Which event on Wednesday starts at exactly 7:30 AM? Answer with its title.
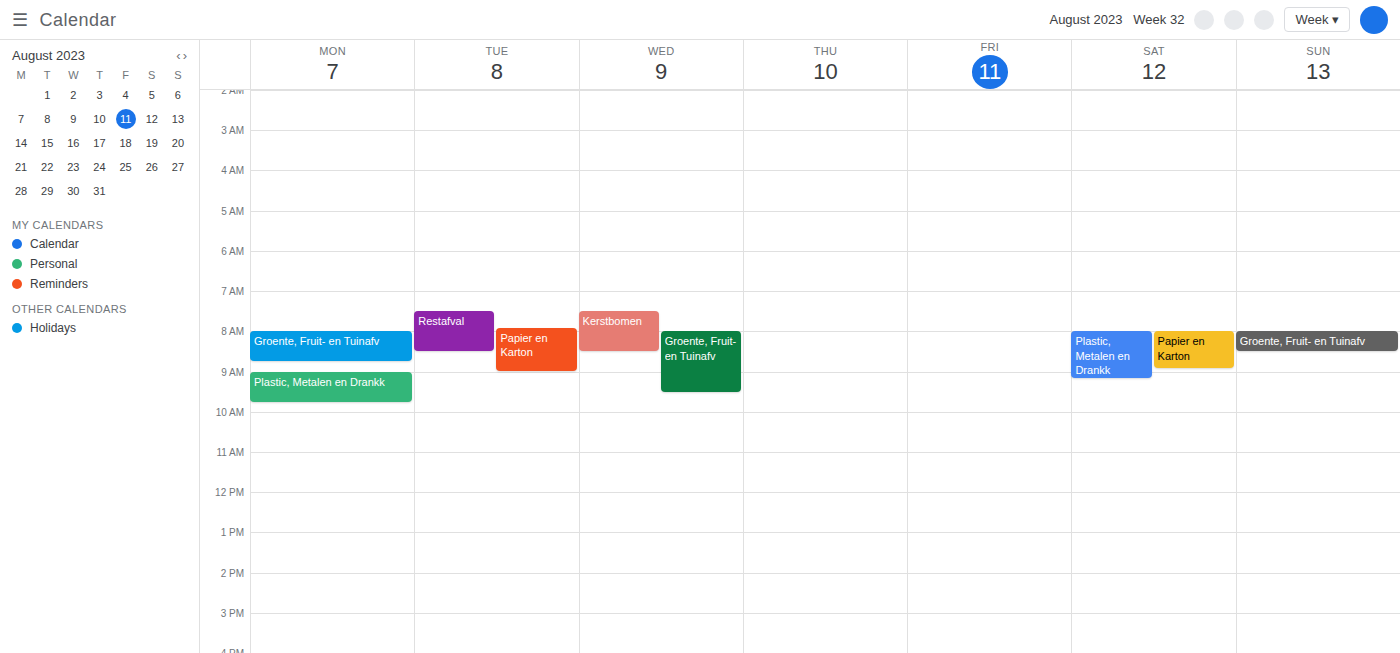
"Kerstbomen"